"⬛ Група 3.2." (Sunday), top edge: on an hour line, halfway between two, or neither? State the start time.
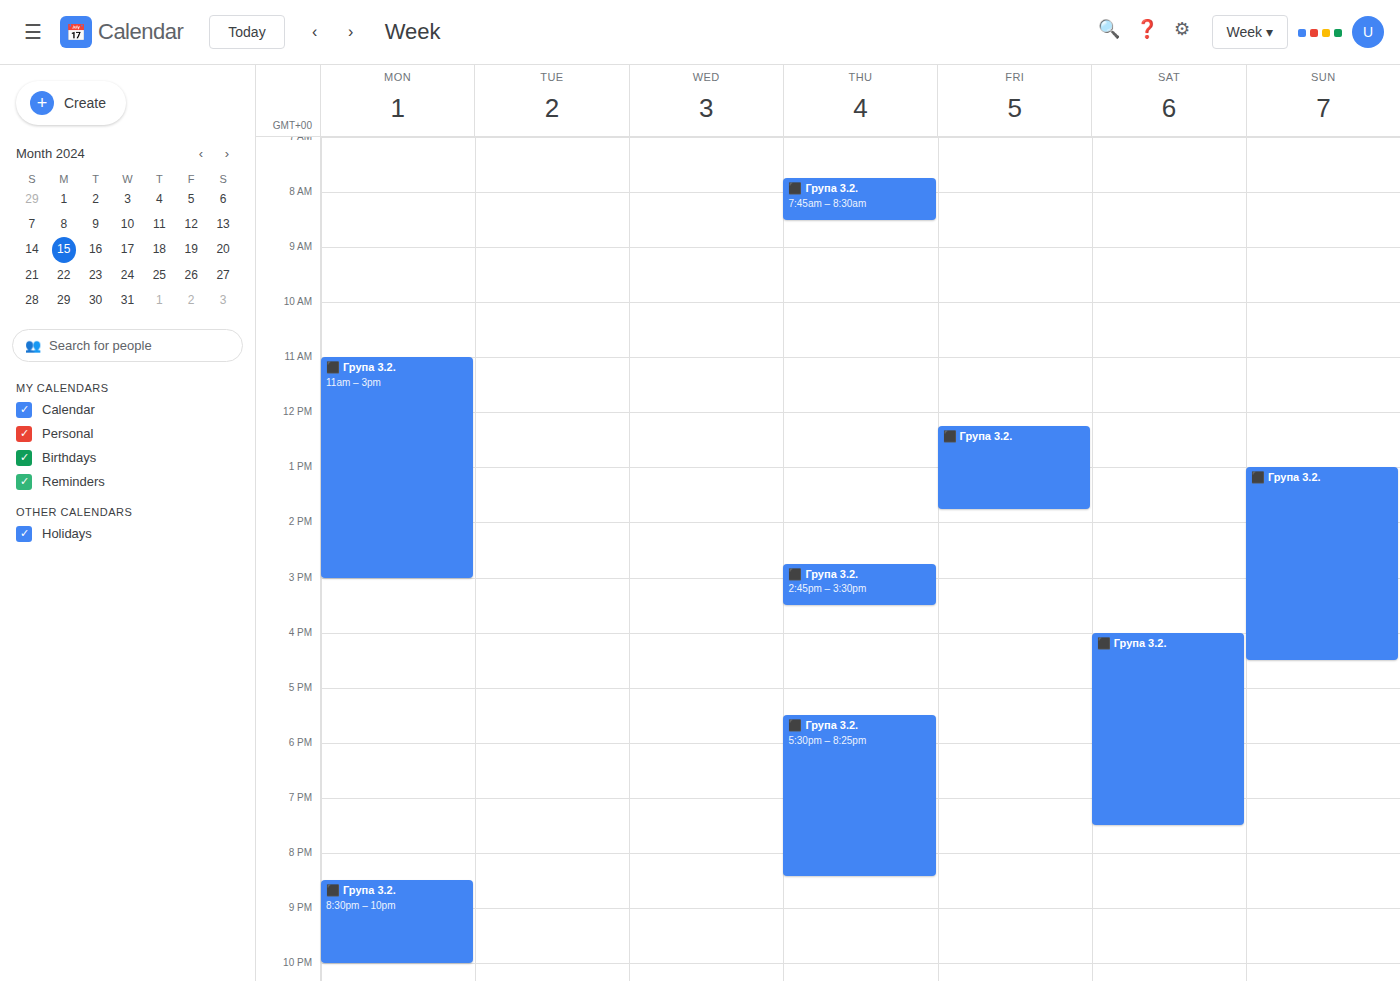
1:00 PM -- exactly on the 1 PM line.